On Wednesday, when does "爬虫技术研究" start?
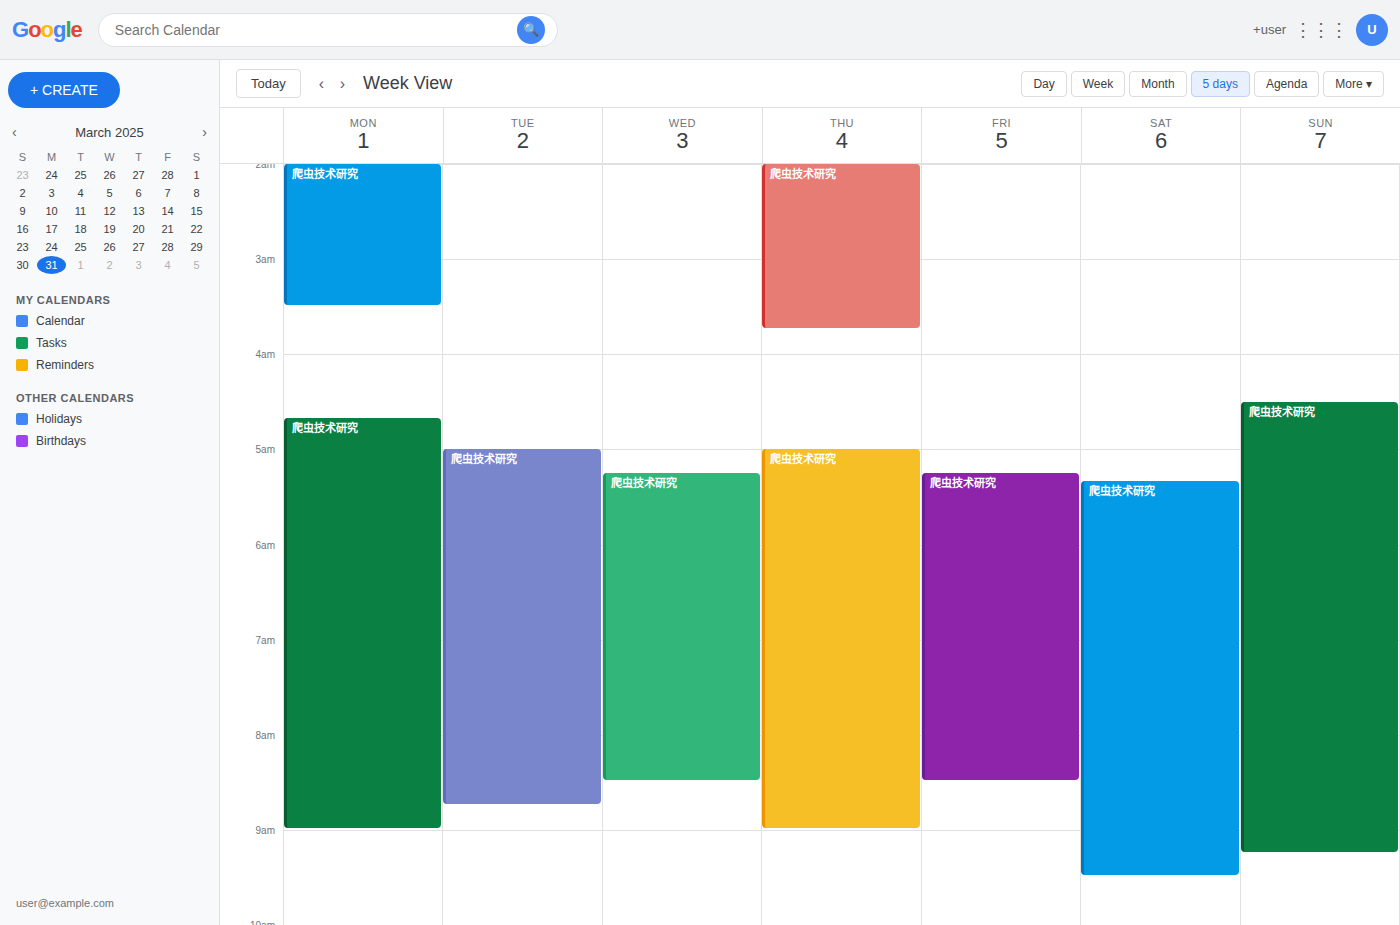
5:15 AM